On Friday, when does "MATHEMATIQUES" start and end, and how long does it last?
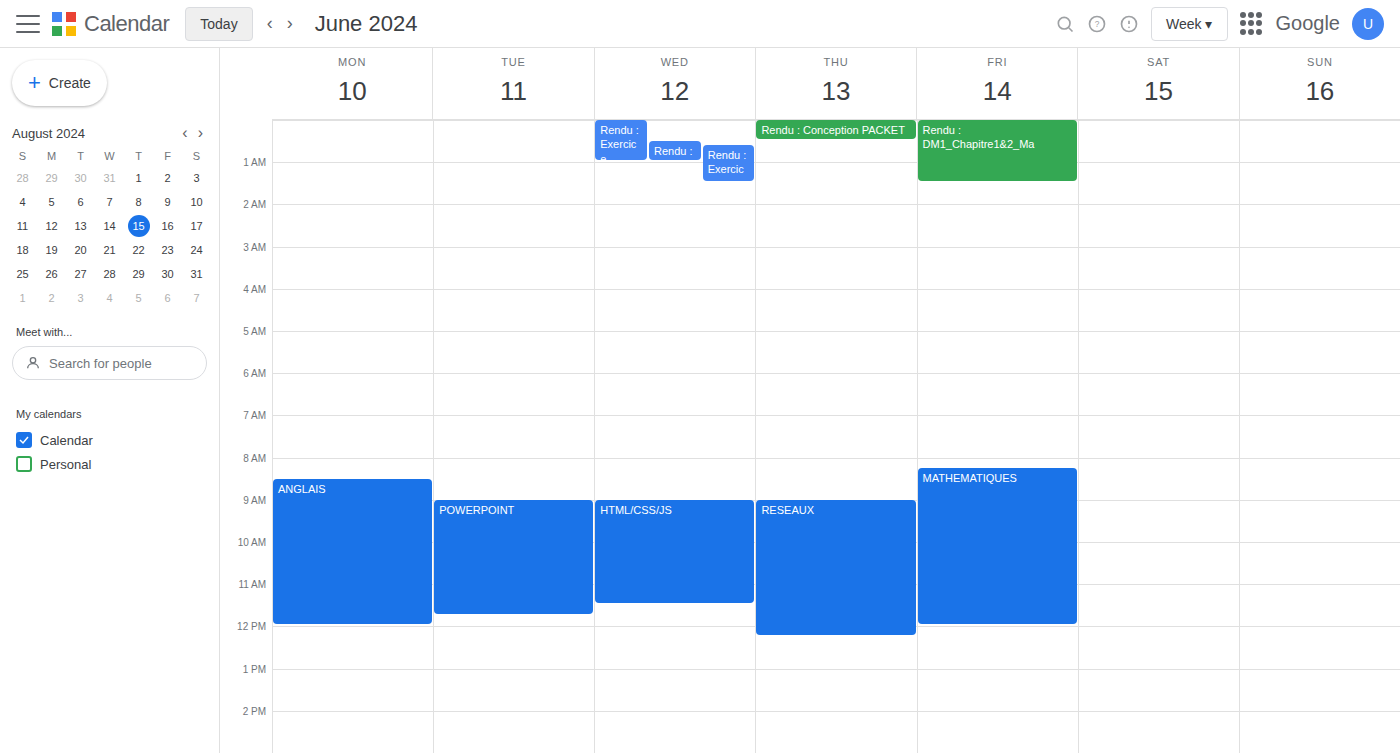
8:15 AM to 12:00 PM, 3 hours 45 minutes